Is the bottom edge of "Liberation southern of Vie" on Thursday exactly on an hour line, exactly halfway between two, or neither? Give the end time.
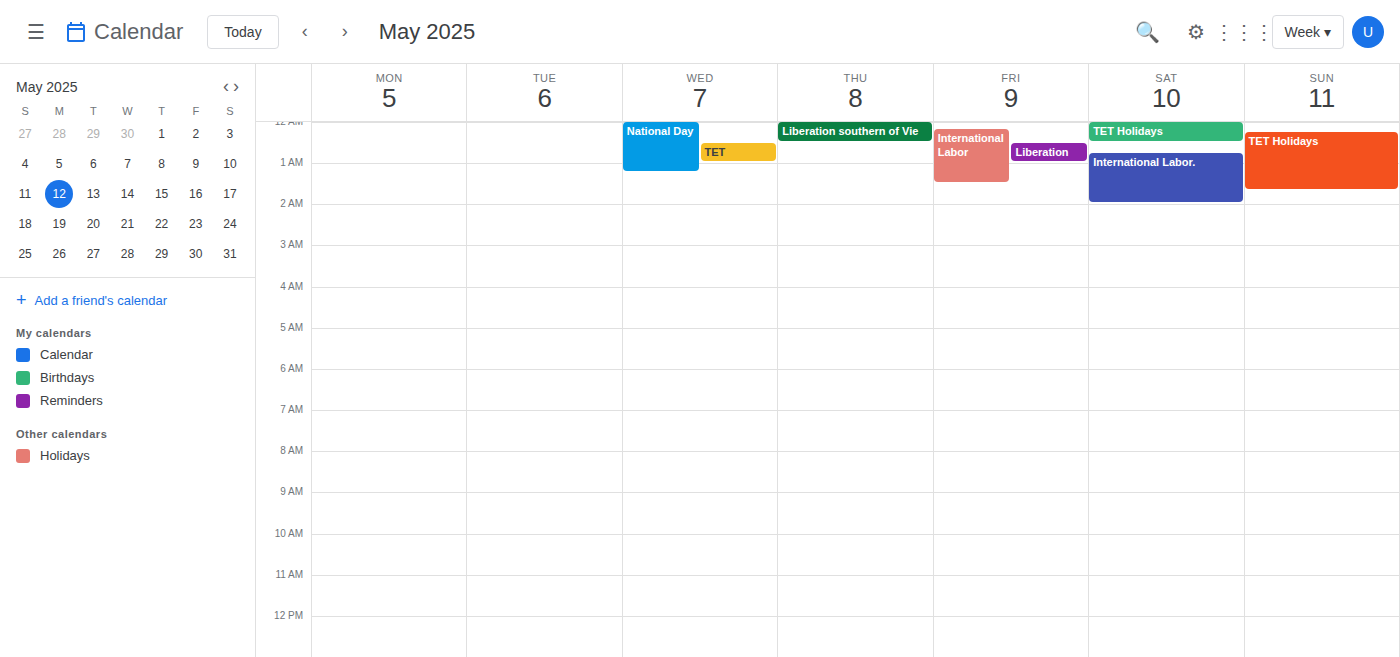
12:30 AM -- halfway between the 12 AM and 1 AM lines.